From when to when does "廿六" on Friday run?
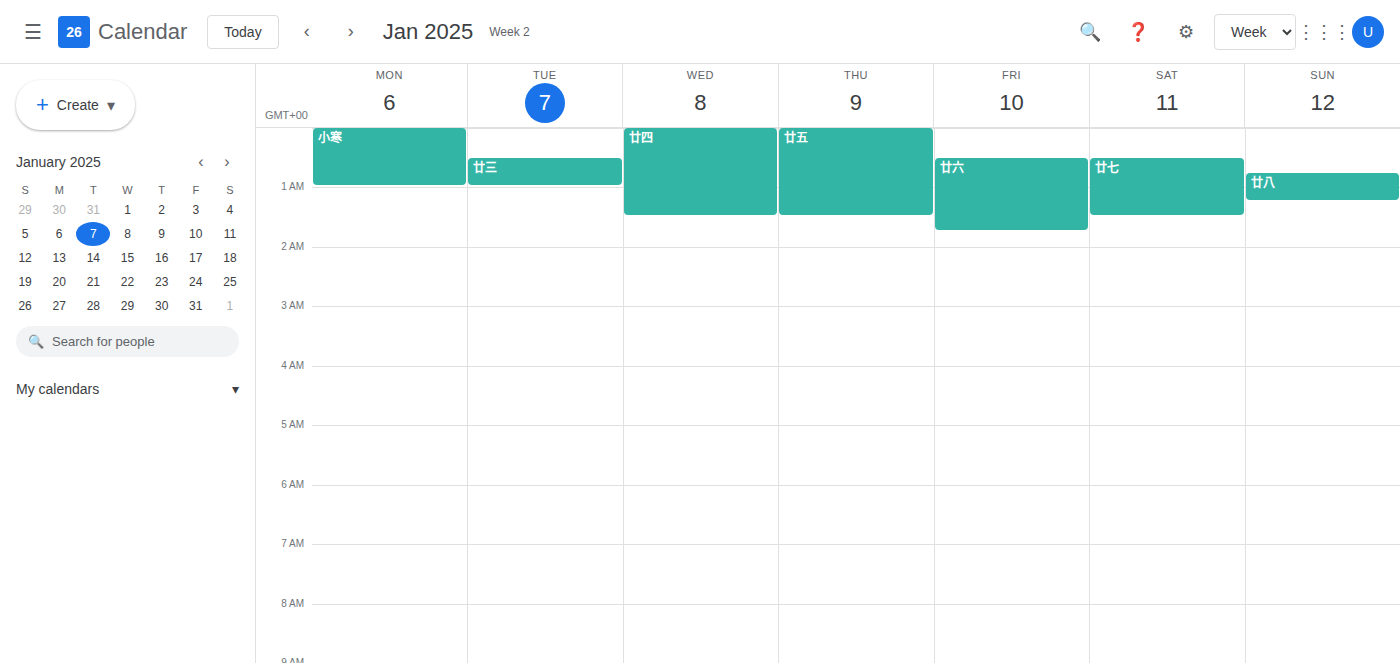
12:30 AM to 1:45 AM